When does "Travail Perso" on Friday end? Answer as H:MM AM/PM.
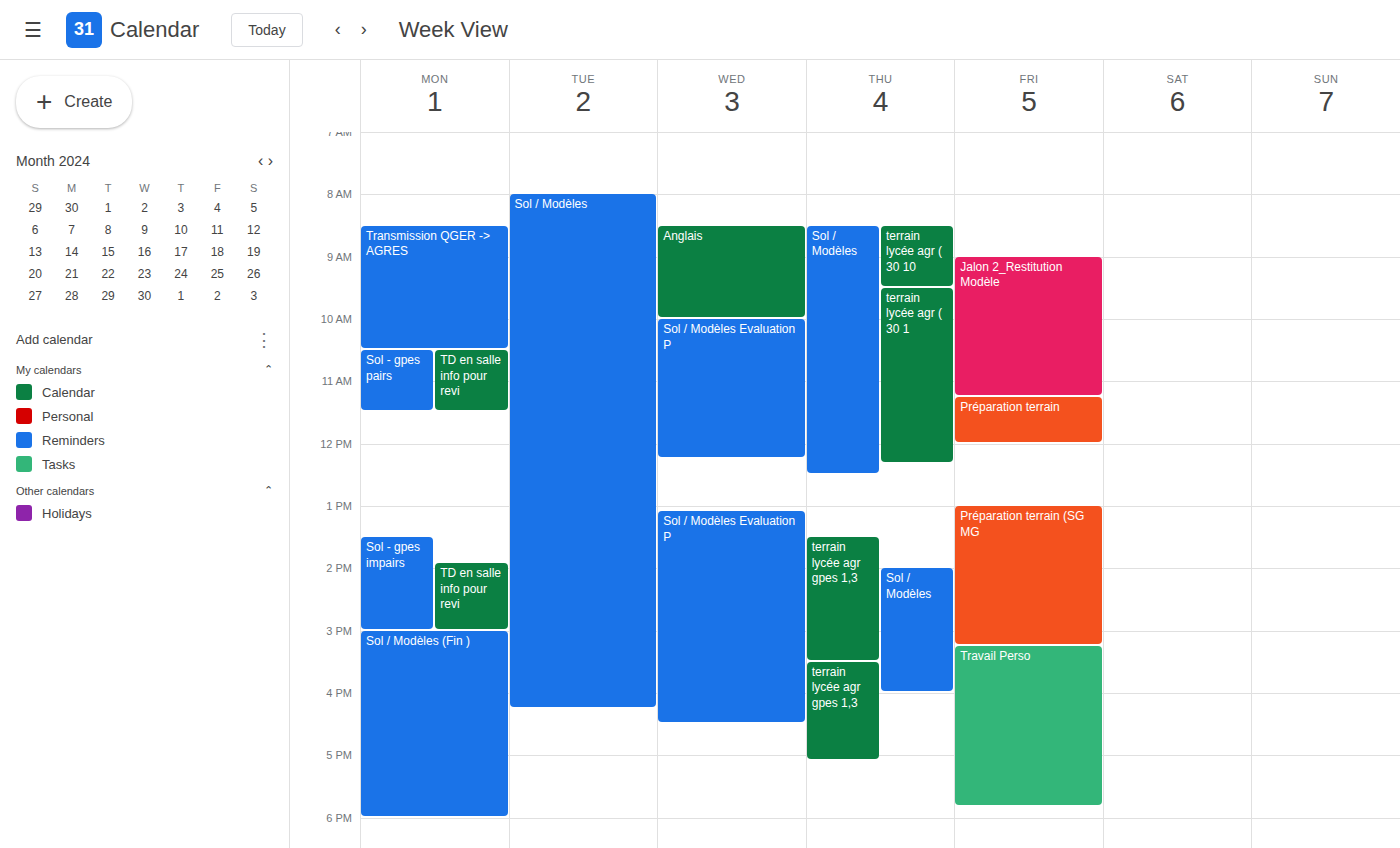
5:50 PM